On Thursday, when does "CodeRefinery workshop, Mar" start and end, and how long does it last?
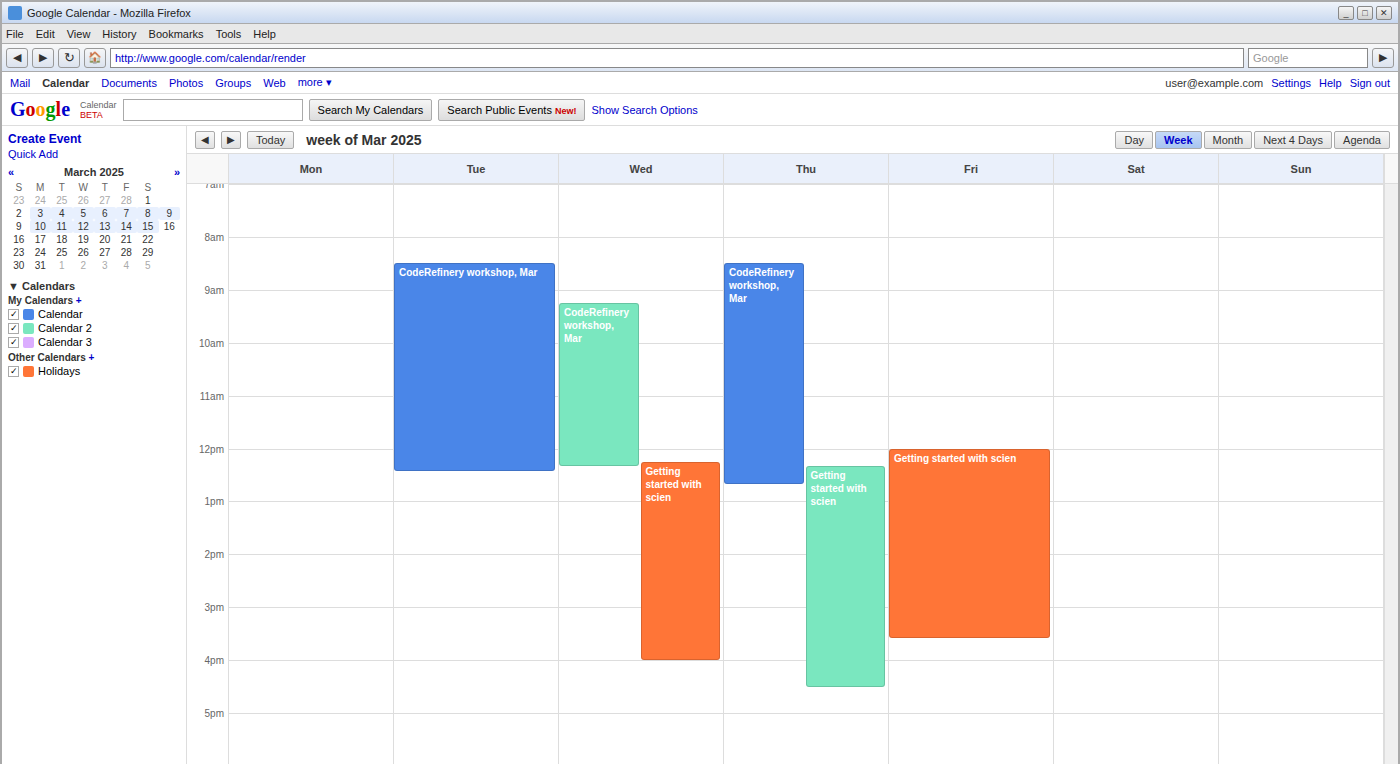
8:30 AM to 12:40 PM, 4 hours 10 minutes